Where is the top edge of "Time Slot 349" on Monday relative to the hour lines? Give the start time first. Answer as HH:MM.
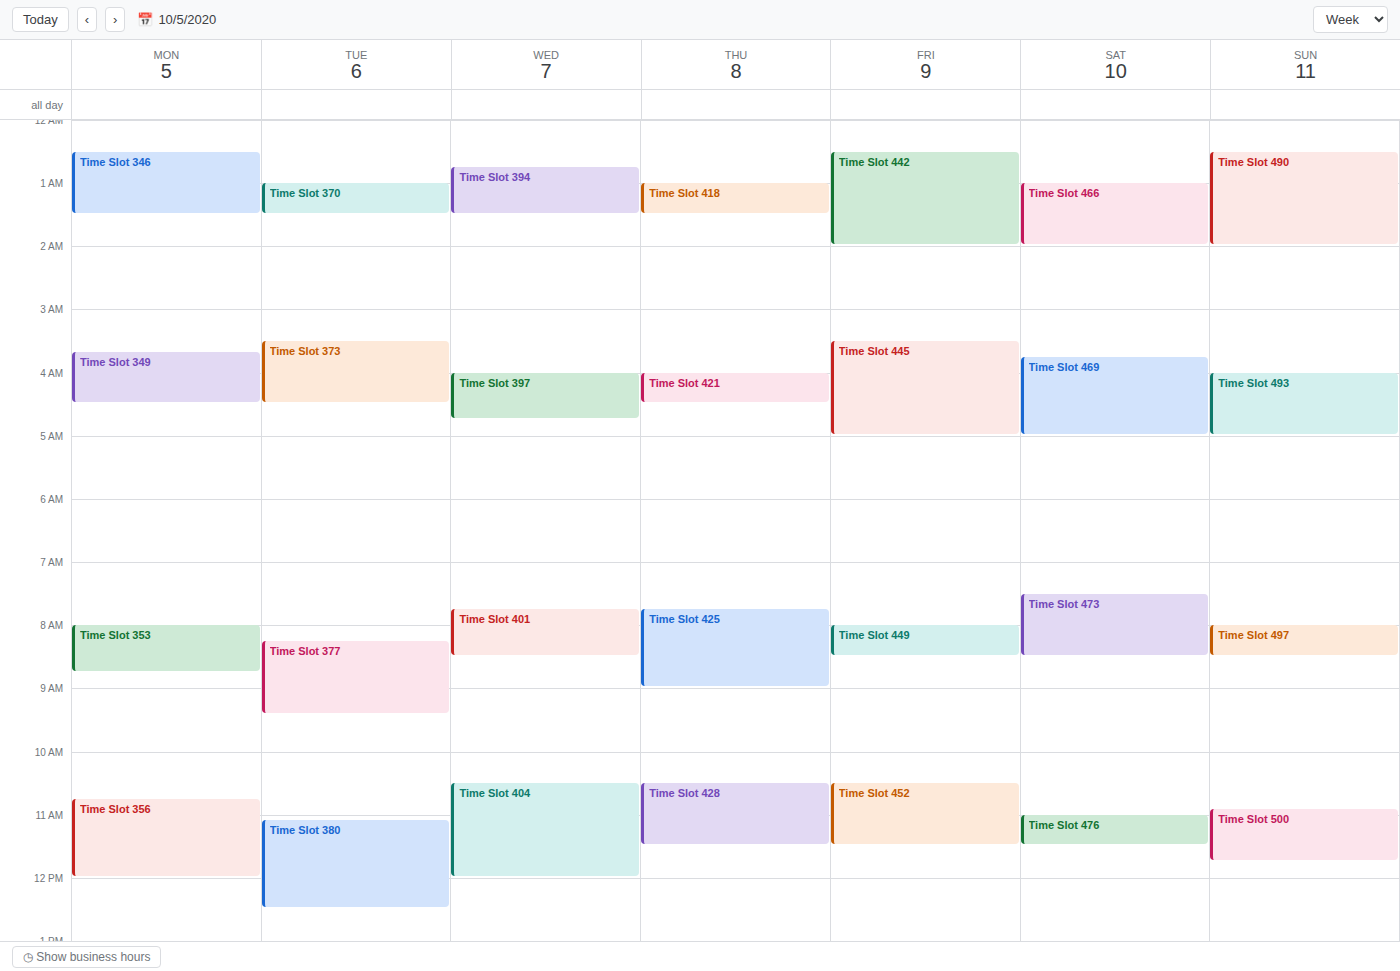
03:40 -- neither: 40 minutes below the 03:00 line and 20 minutes above the 04:00 line.